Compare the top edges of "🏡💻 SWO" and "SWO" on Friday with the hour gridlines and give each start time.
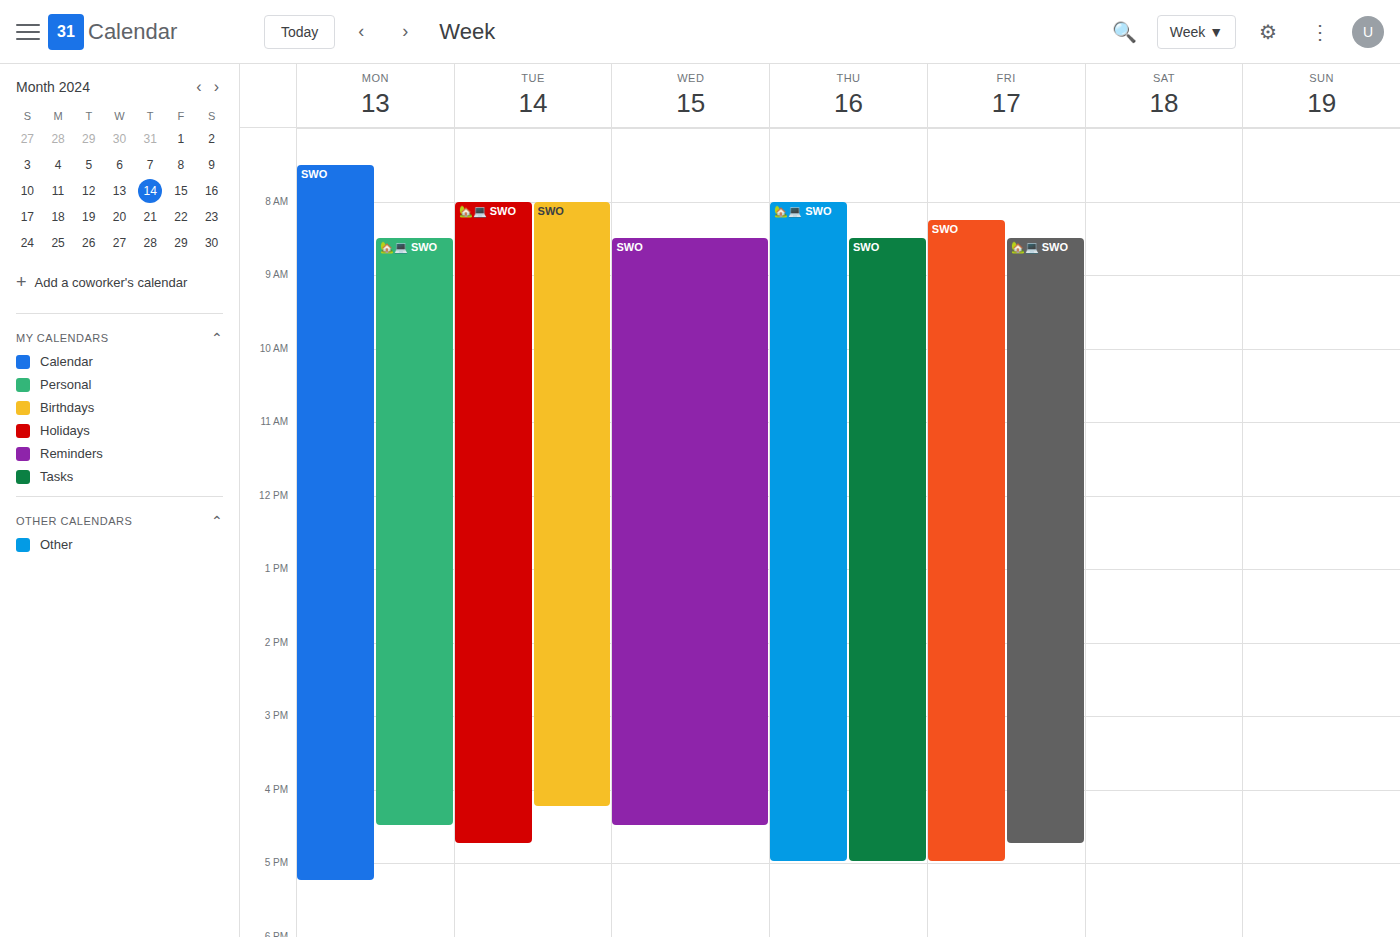
"🏡💻 SWO": 8:30 AM, halfway between the 8 AM and 9 AM lines. "SWO": 8:15 AM, neither: a quarter of the way from the 8 AM line to the 9 AM line.